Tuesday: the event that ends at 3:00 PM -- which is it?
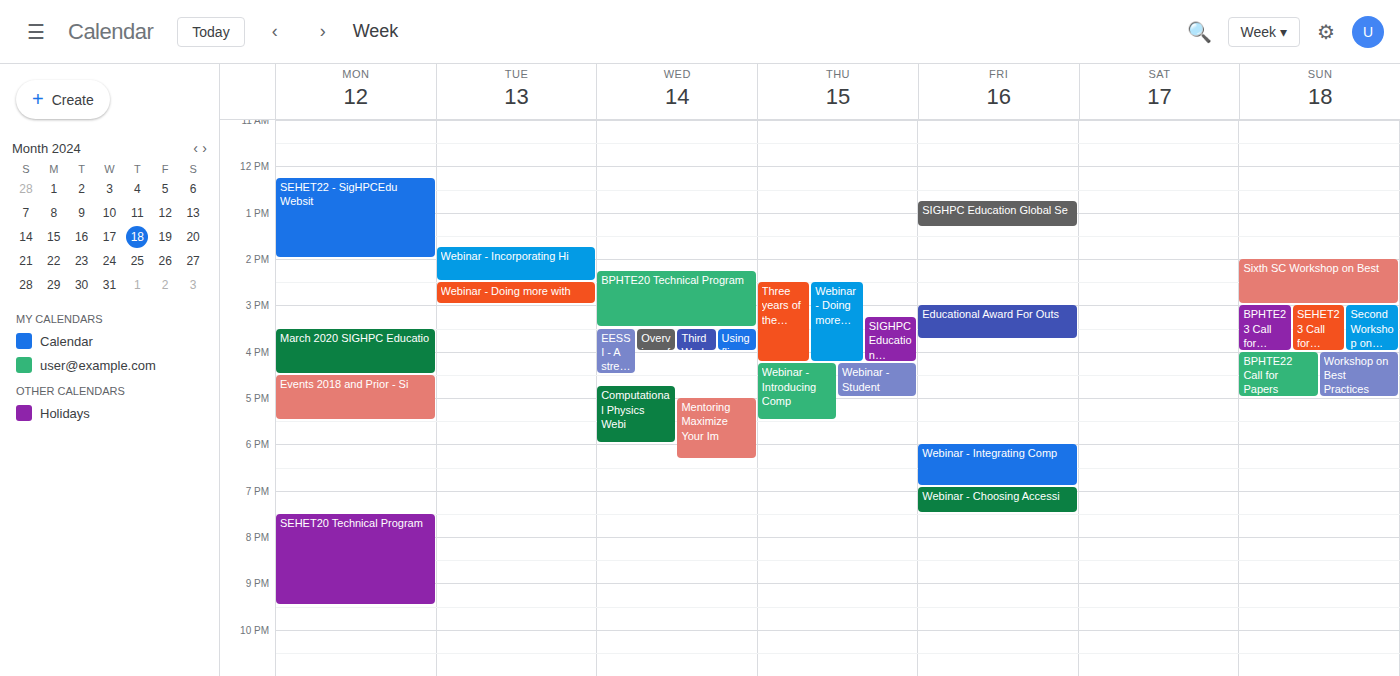
"Webinar - Doing more with"